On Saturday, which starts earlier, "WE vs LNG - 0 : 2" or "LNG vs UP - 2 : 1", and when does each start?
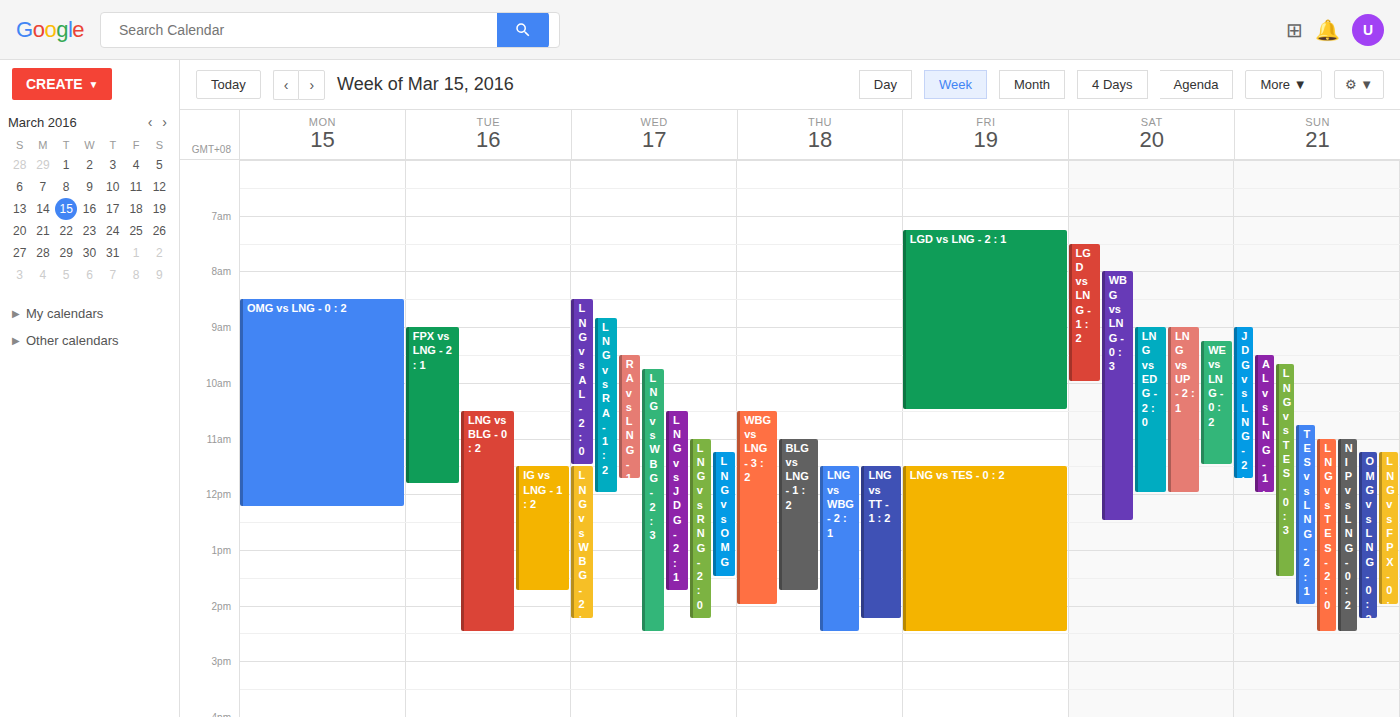
"LNG vs UP - 2 : 1" 9:00 AM; "WE vs LNG - 0 : 2" 9:15 AM.